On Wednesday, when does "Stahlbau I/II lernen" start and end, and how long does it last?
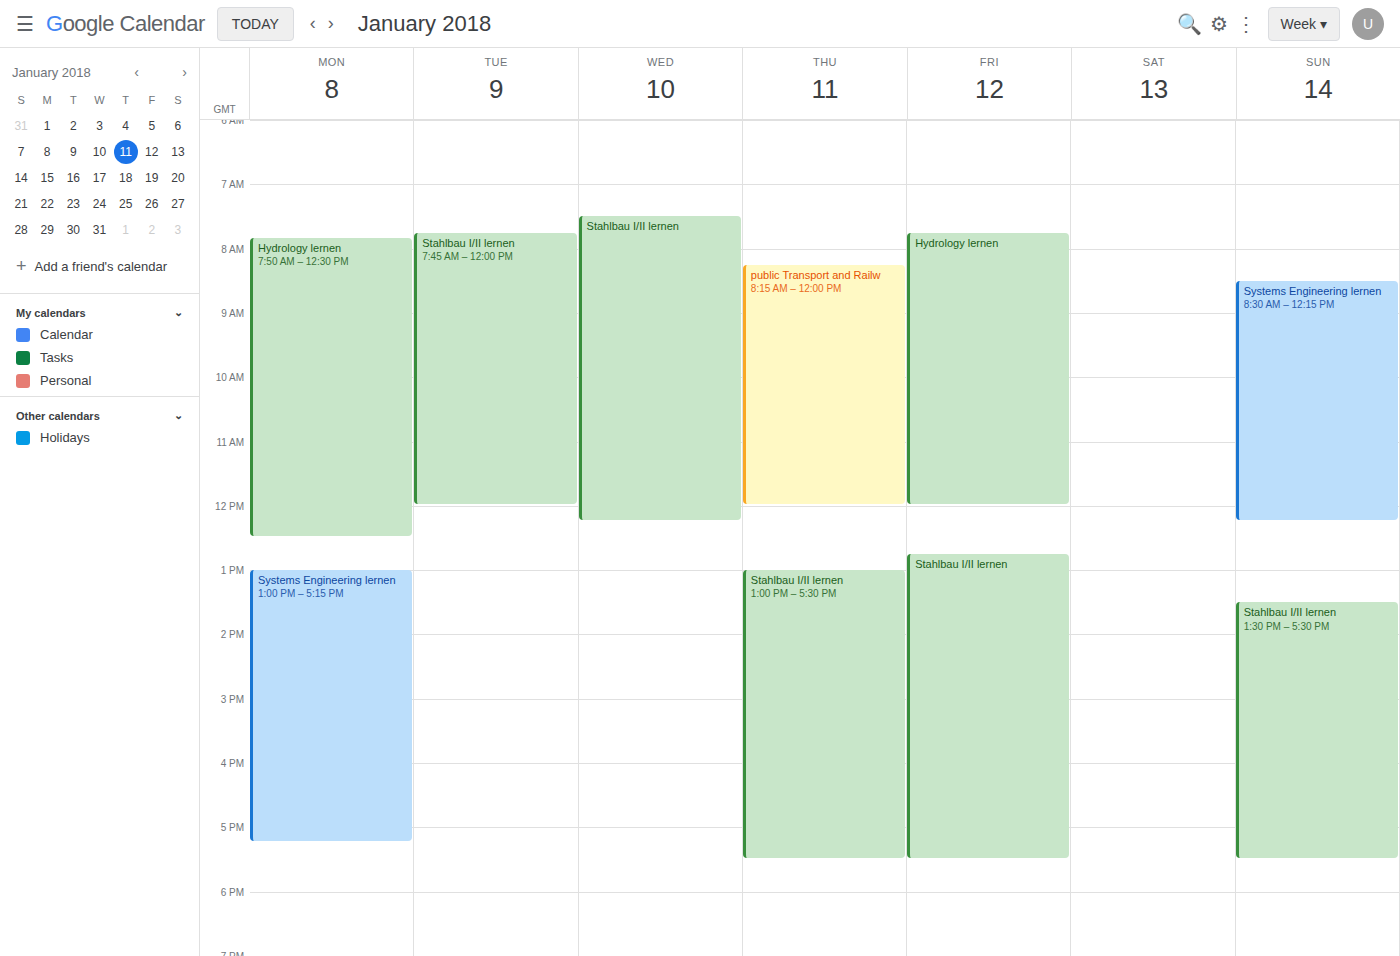
7:30 AM to 12:15 PM, 4 hours 45 minutes